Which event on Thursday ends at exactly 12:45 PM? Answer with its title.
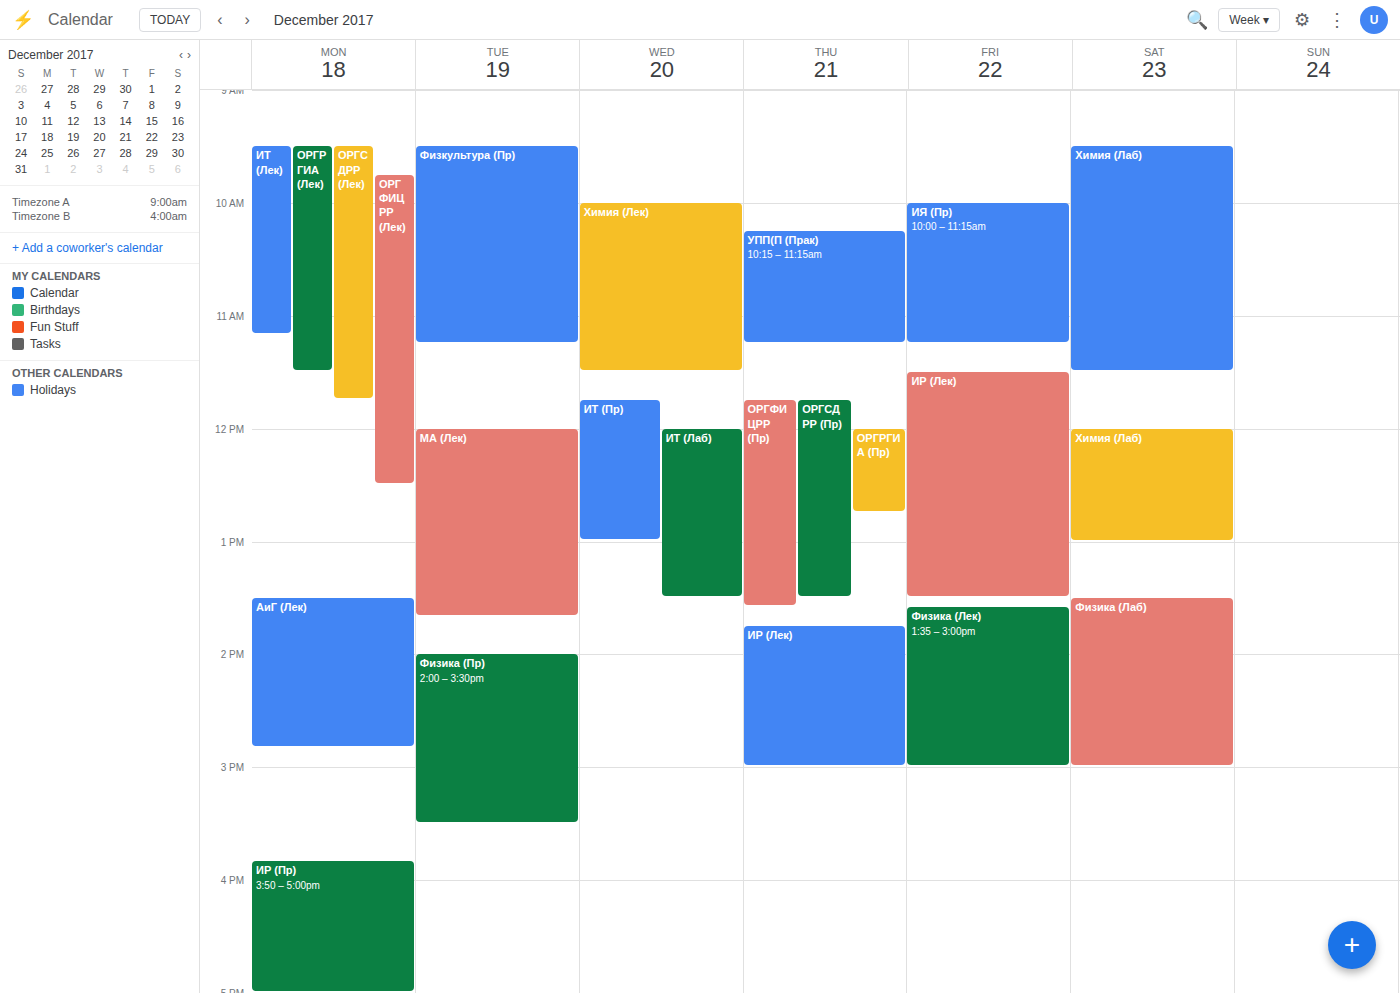
"ОРГРГИА (Пр)"